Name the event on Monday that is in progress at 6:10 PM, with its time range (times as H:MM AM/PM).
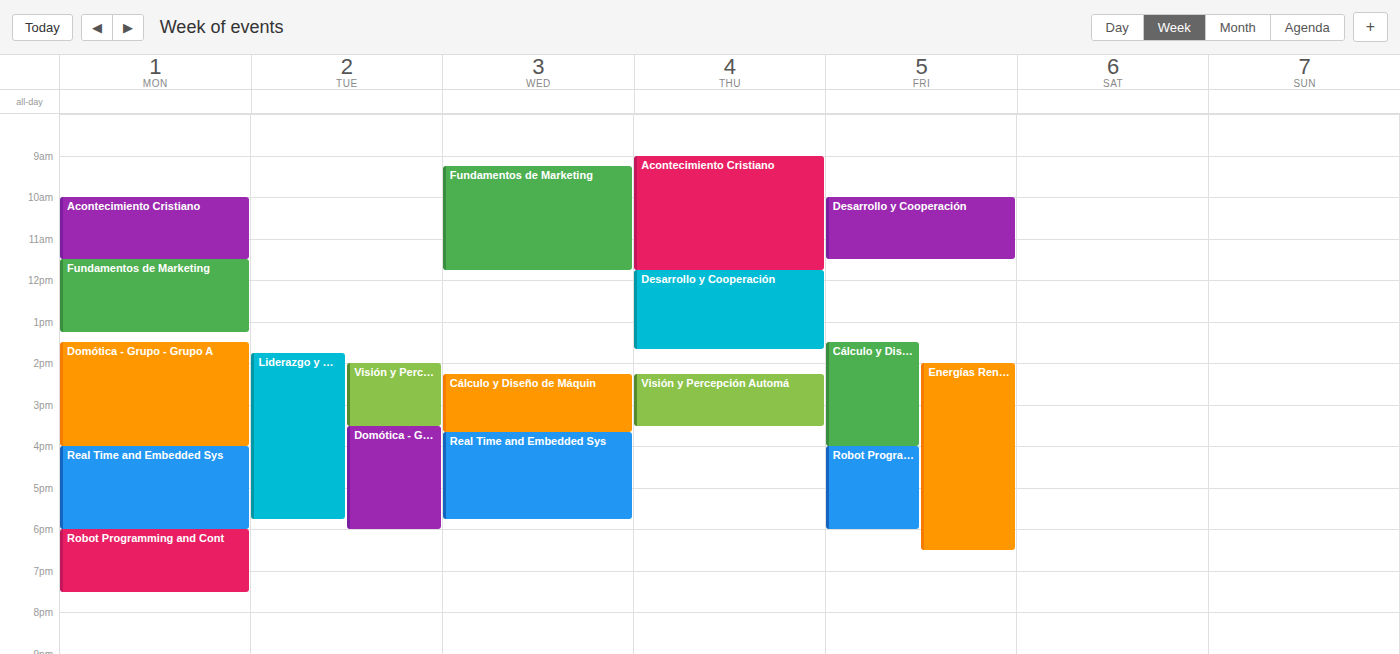
"Robot Programming and Cont", 6:00 PM to 7:30 PM